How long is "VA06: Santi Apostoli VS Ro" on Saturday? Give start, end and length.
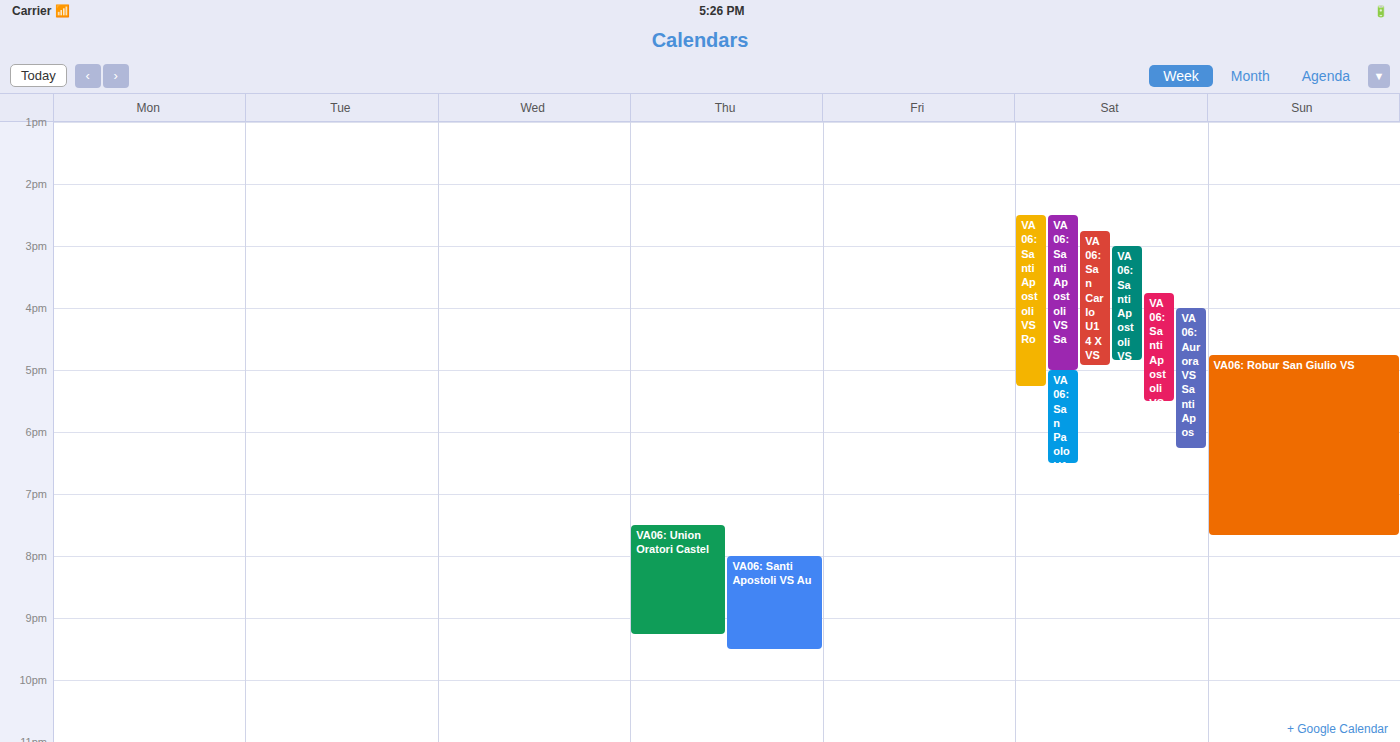
2:30 PM to 5:15 PM, 2 hours 45 minutes